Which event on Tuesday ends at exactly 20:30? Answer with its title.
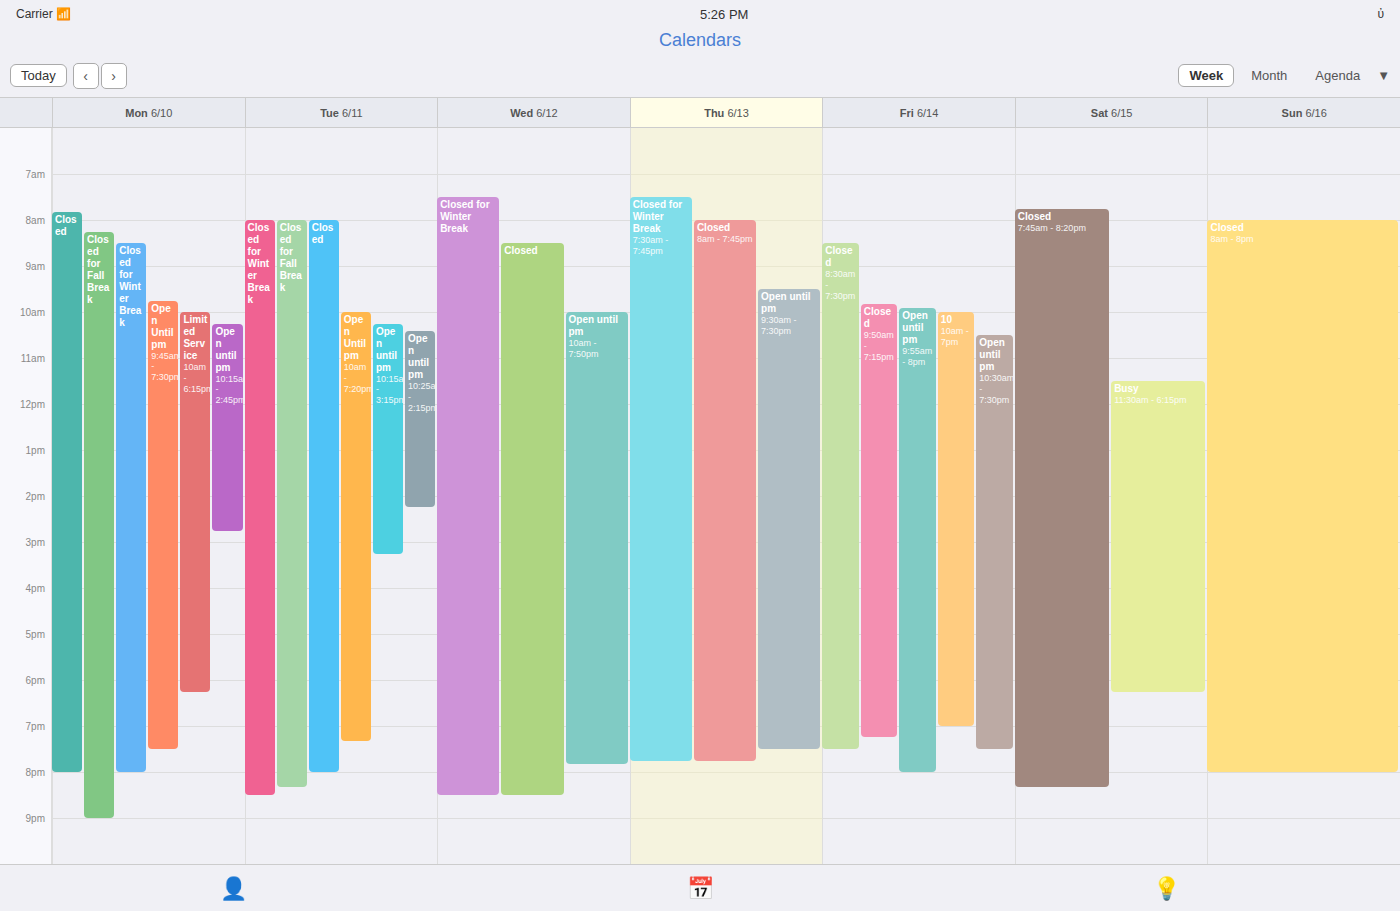
"Closed for Winter Break"